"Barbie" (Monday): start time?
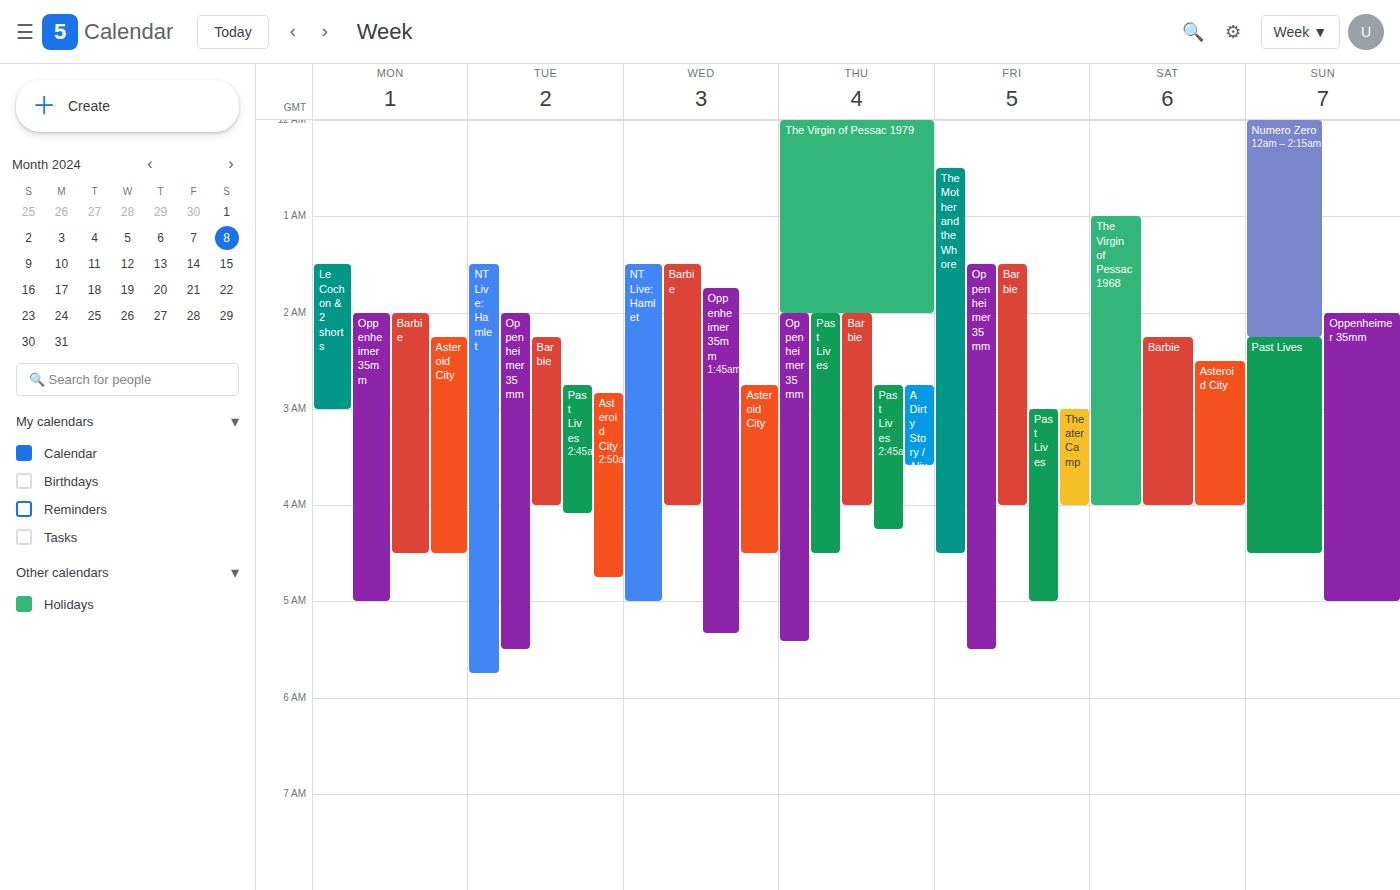
2:00 AM